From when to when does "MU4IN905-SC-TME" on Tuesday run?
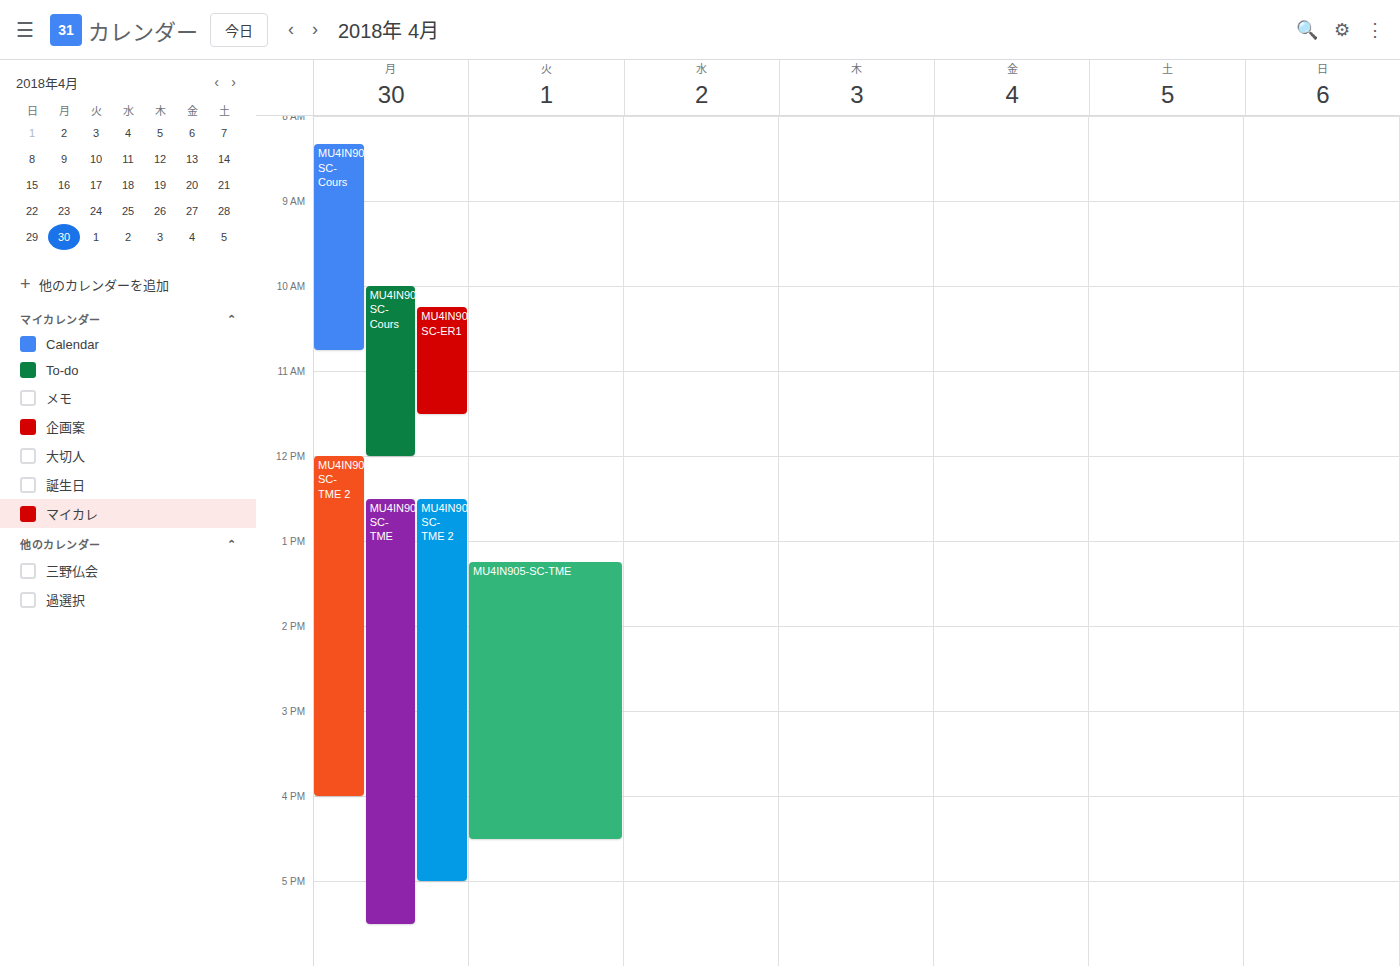
1:15 PM to 4:30 PM